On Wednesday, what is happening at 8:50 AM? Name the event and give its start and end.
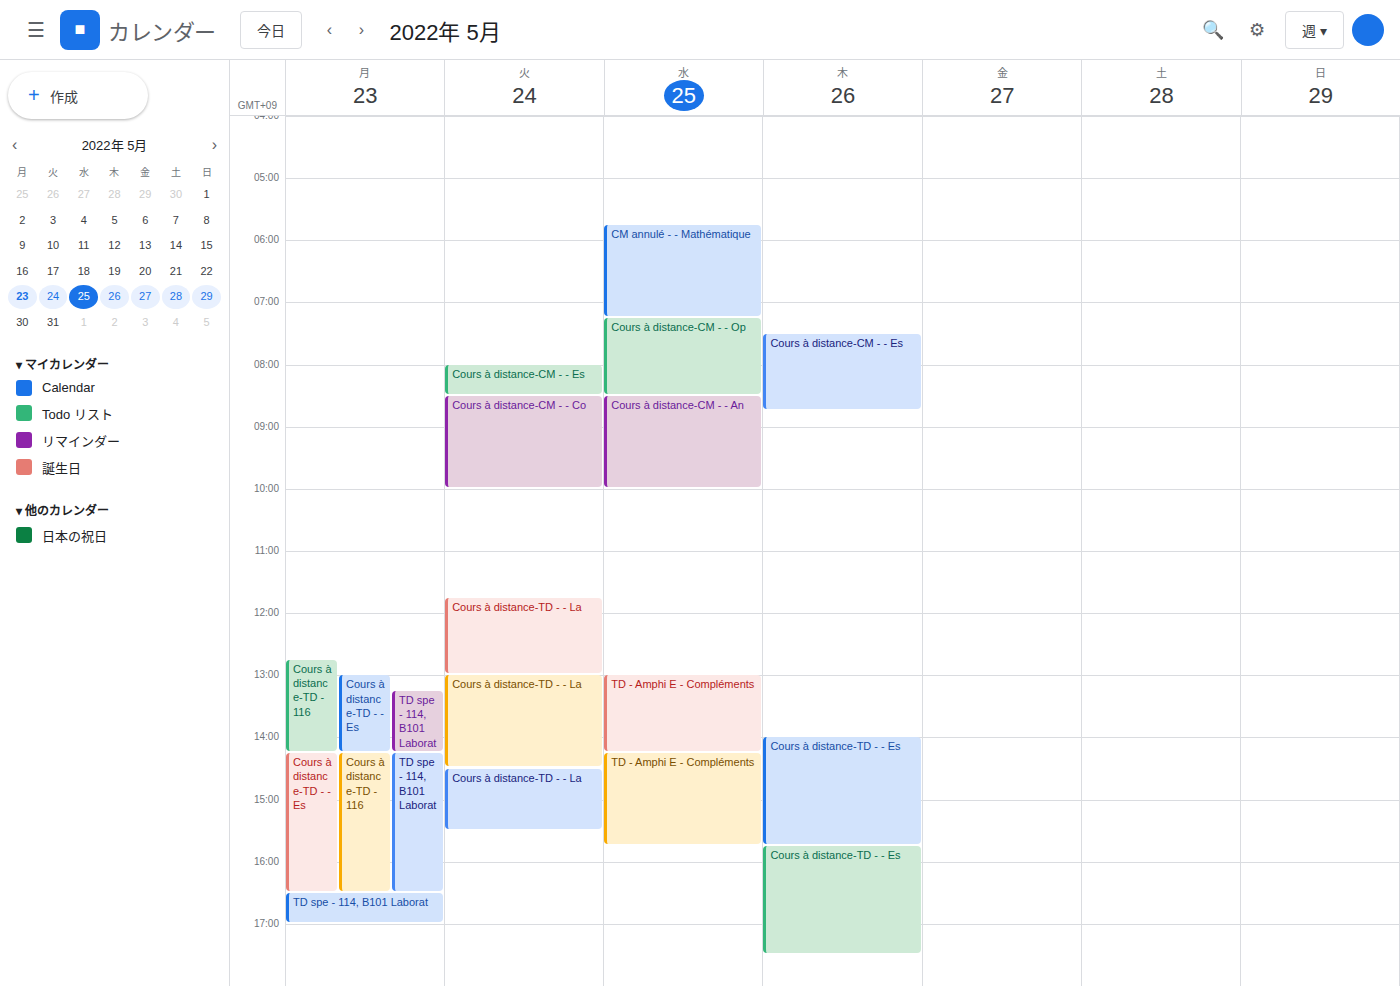
"Cours à distance-CM - - An", 8:30 AM to 10:00 AM